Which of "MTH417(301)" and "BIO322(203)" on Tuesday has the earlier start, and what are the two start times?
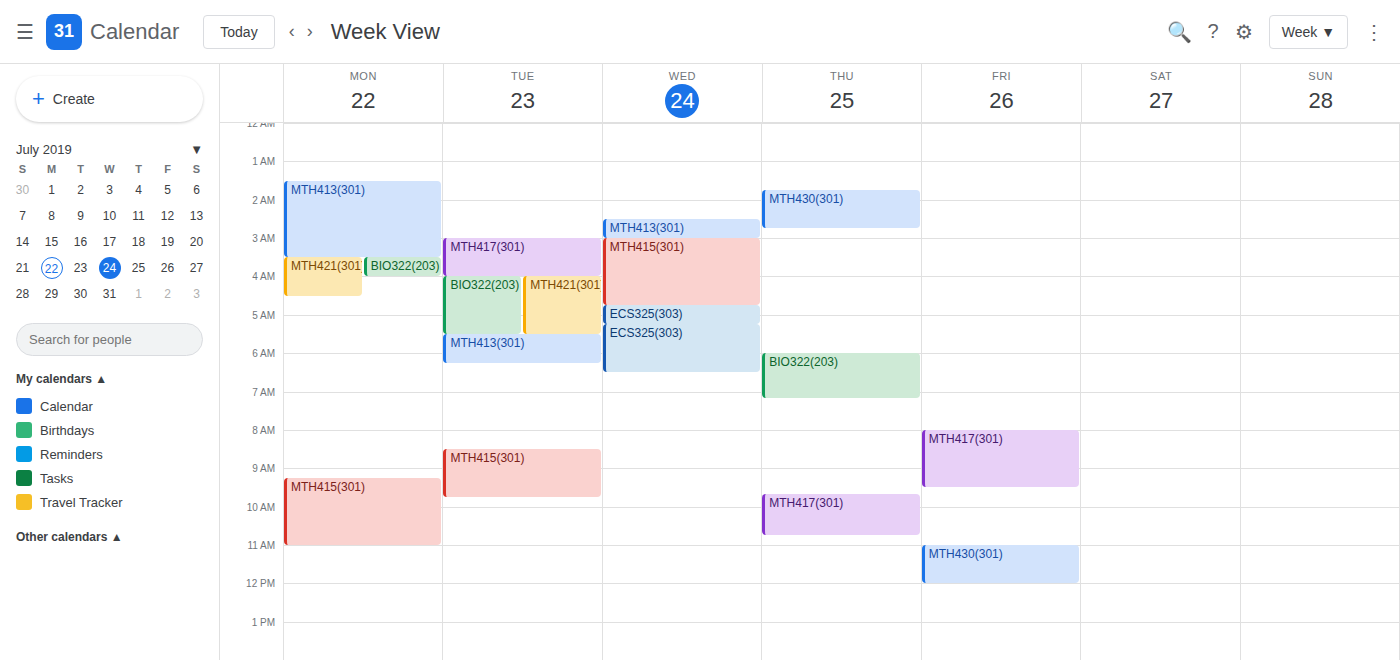
"MTH417(301)" 3:00 AM; "BIO322(203)" 4:00 AM.